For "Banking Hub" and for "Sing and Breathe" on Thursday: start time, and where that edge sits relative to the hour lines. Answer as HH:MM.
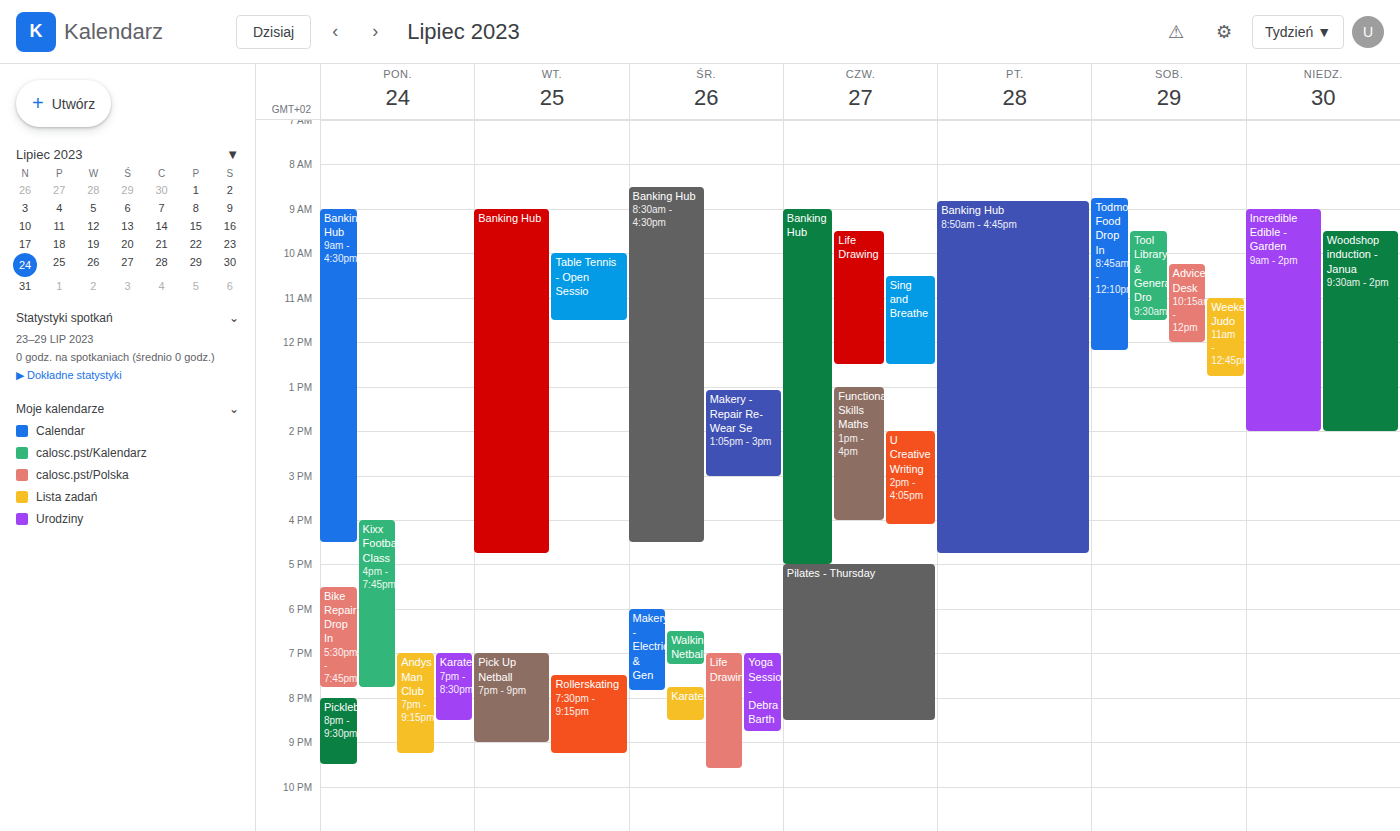
"Banking Hub": 09:00, exactly on the 09:00 line. "Sing and Breathe": 10:30, halfway between the 10:00 and 11:00 lines.